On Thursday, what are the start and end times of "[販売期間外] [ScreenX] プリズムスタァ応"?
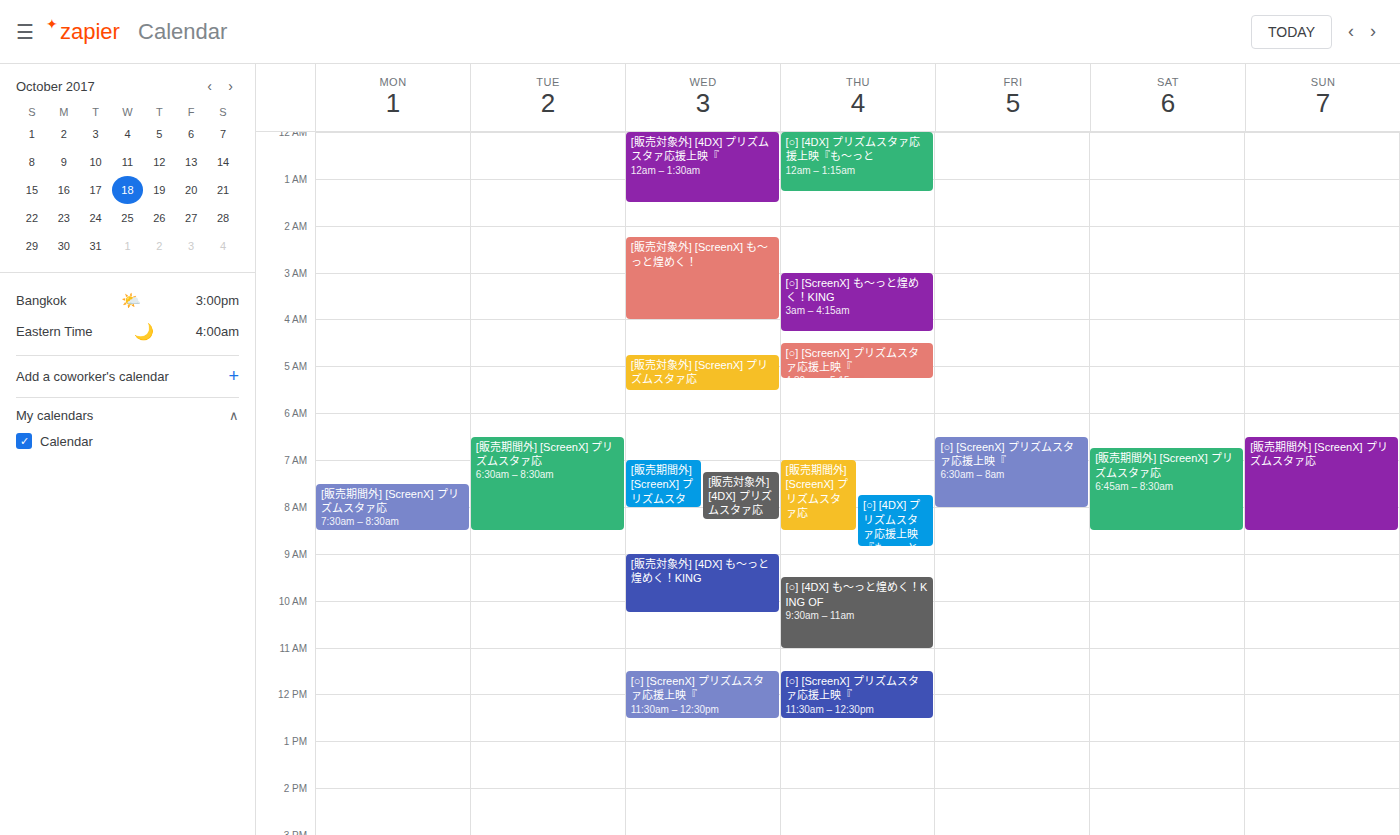
7:00 AM to 8:30 AM